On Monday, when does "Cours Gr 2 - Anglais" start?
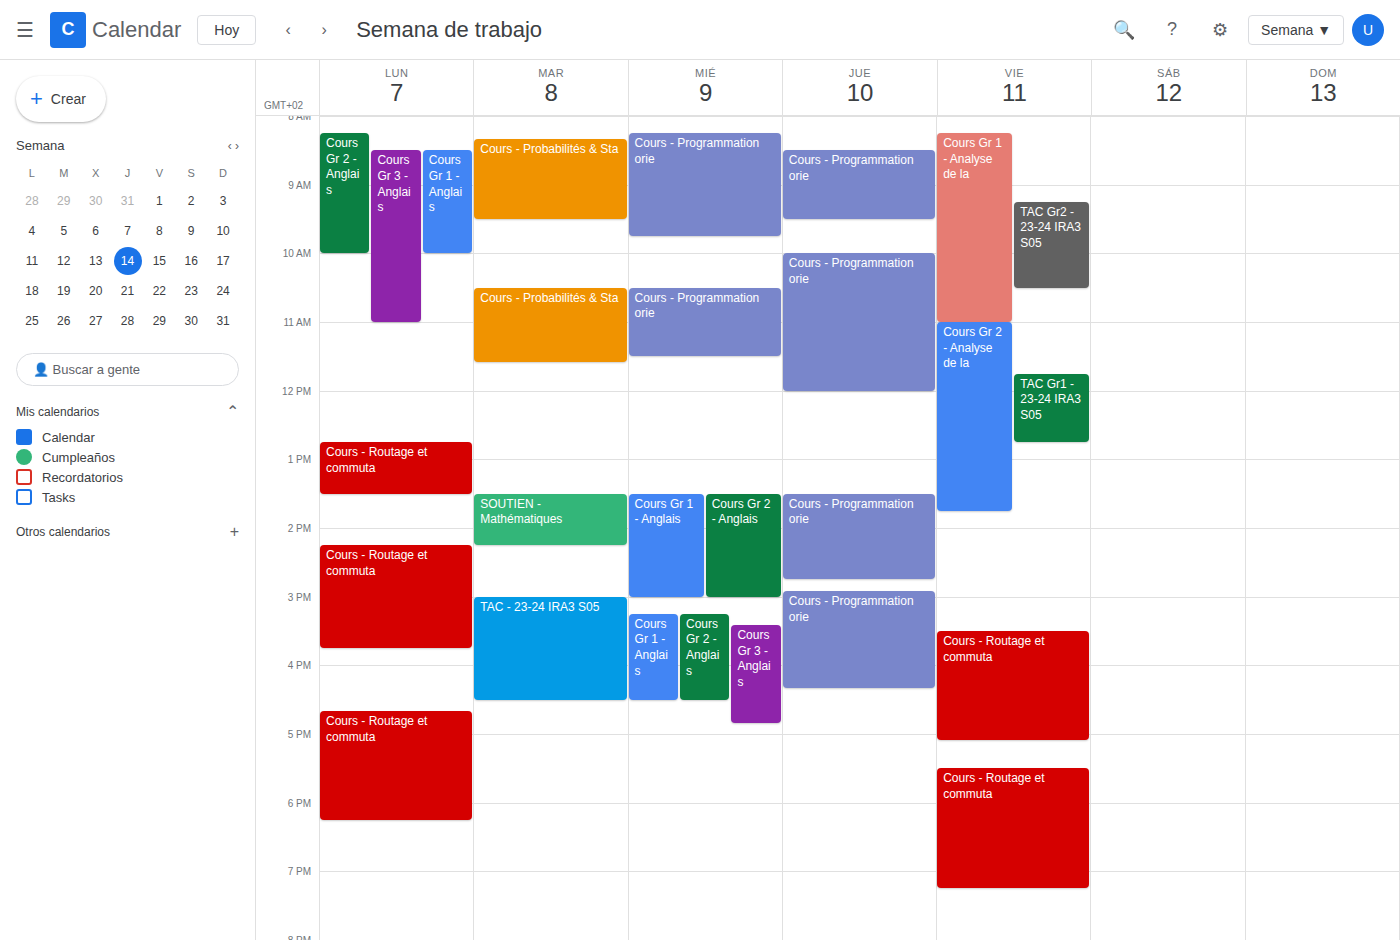
8:15 AM